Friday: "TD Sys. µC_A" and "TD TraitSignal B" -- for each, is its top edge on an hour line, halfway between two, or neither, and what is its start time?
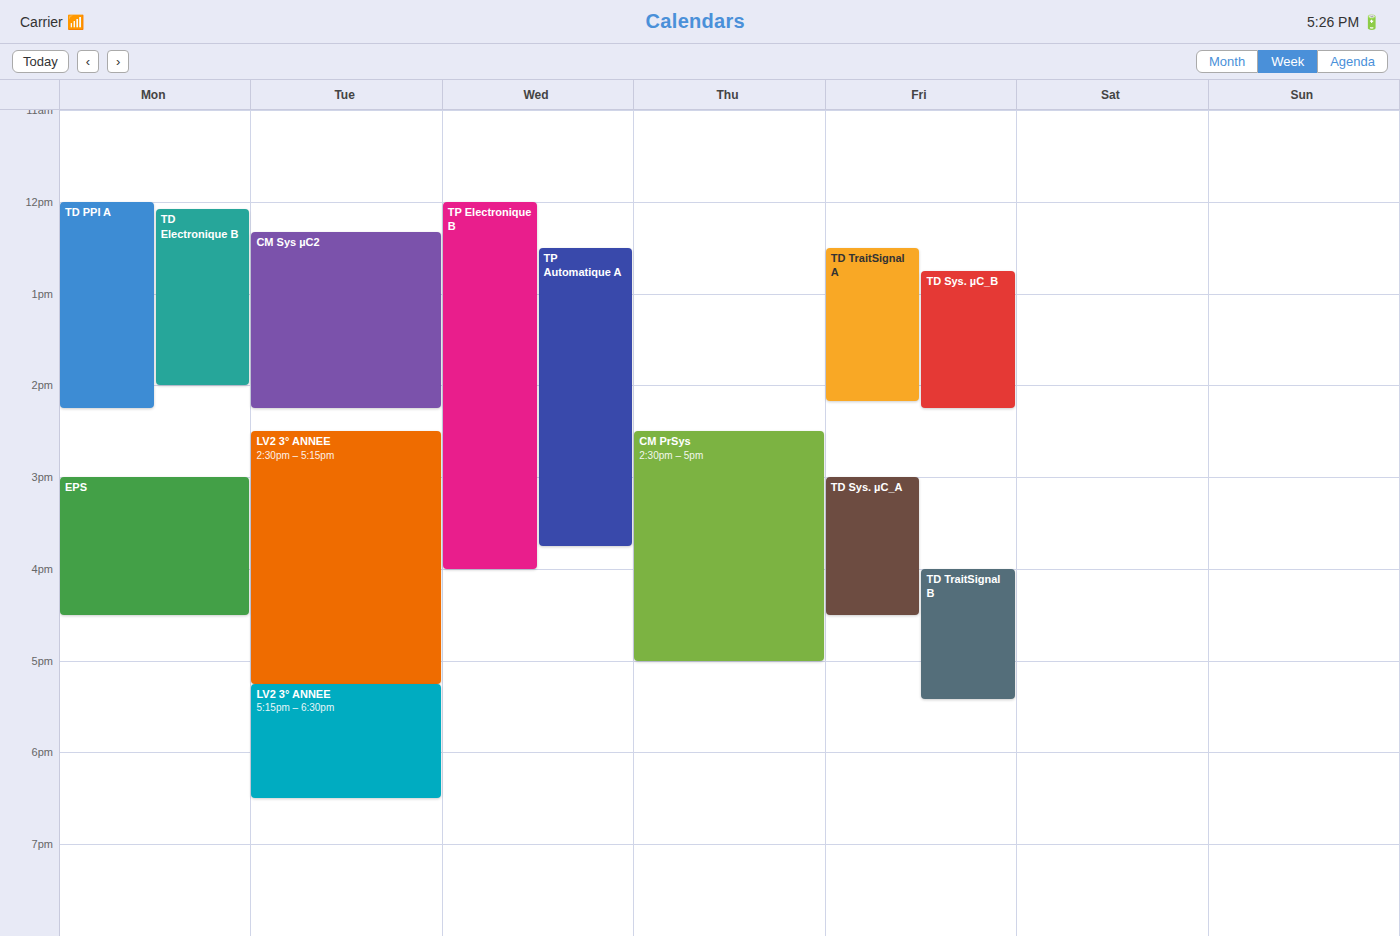
"TD Sys. µC_A": 3:00 PM, exactly on the 3 PM line. "TD TraitSignal B": 4:00 PM, exactly on the 4 PM line.